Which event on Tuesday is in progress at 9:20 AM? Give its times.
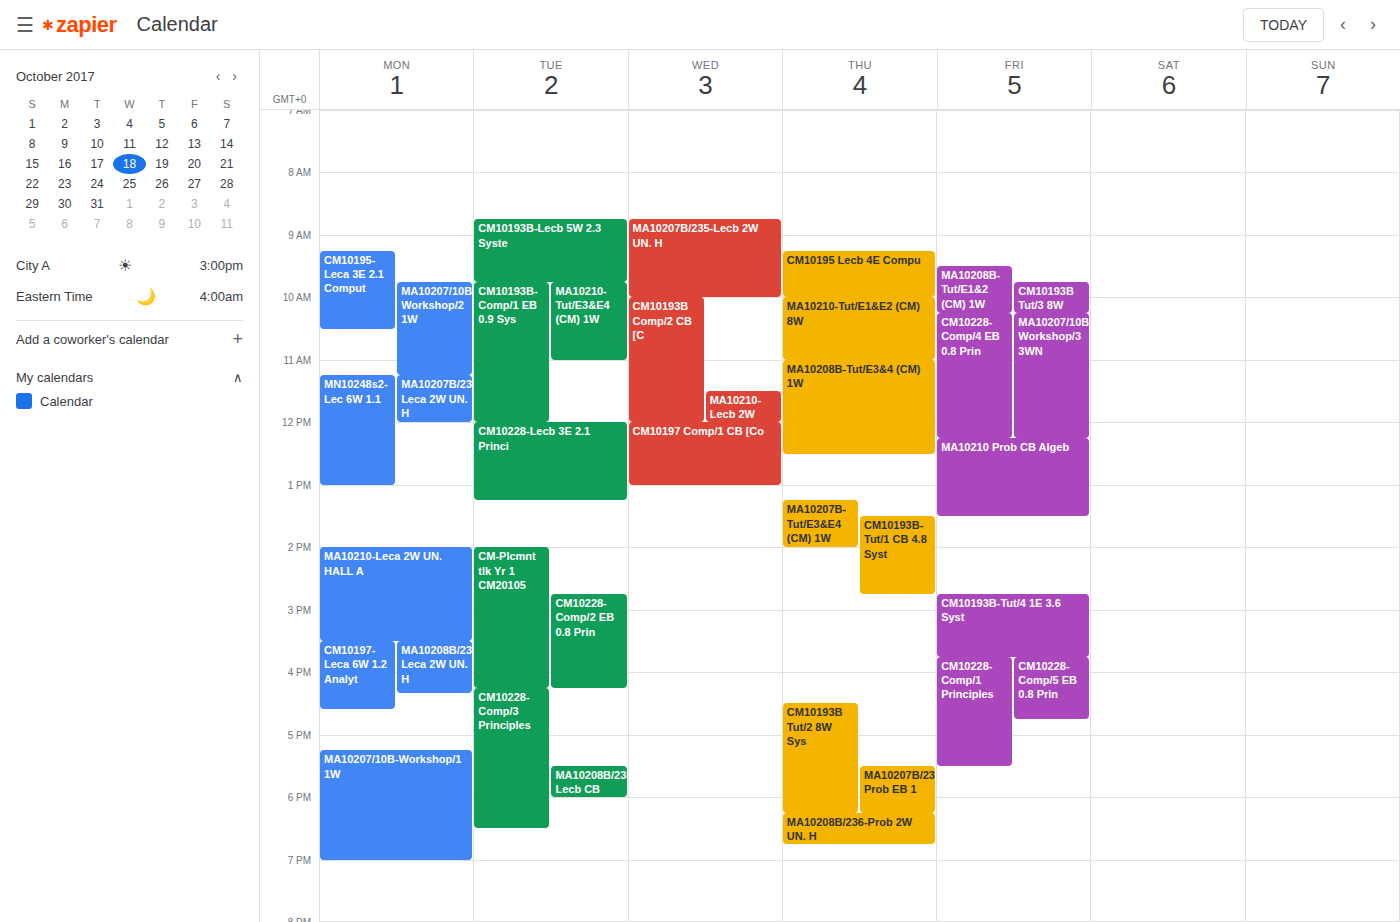
"CM10193B-Lecb 5W 2.3 Syste", 8:45 AM to 9:45 AM